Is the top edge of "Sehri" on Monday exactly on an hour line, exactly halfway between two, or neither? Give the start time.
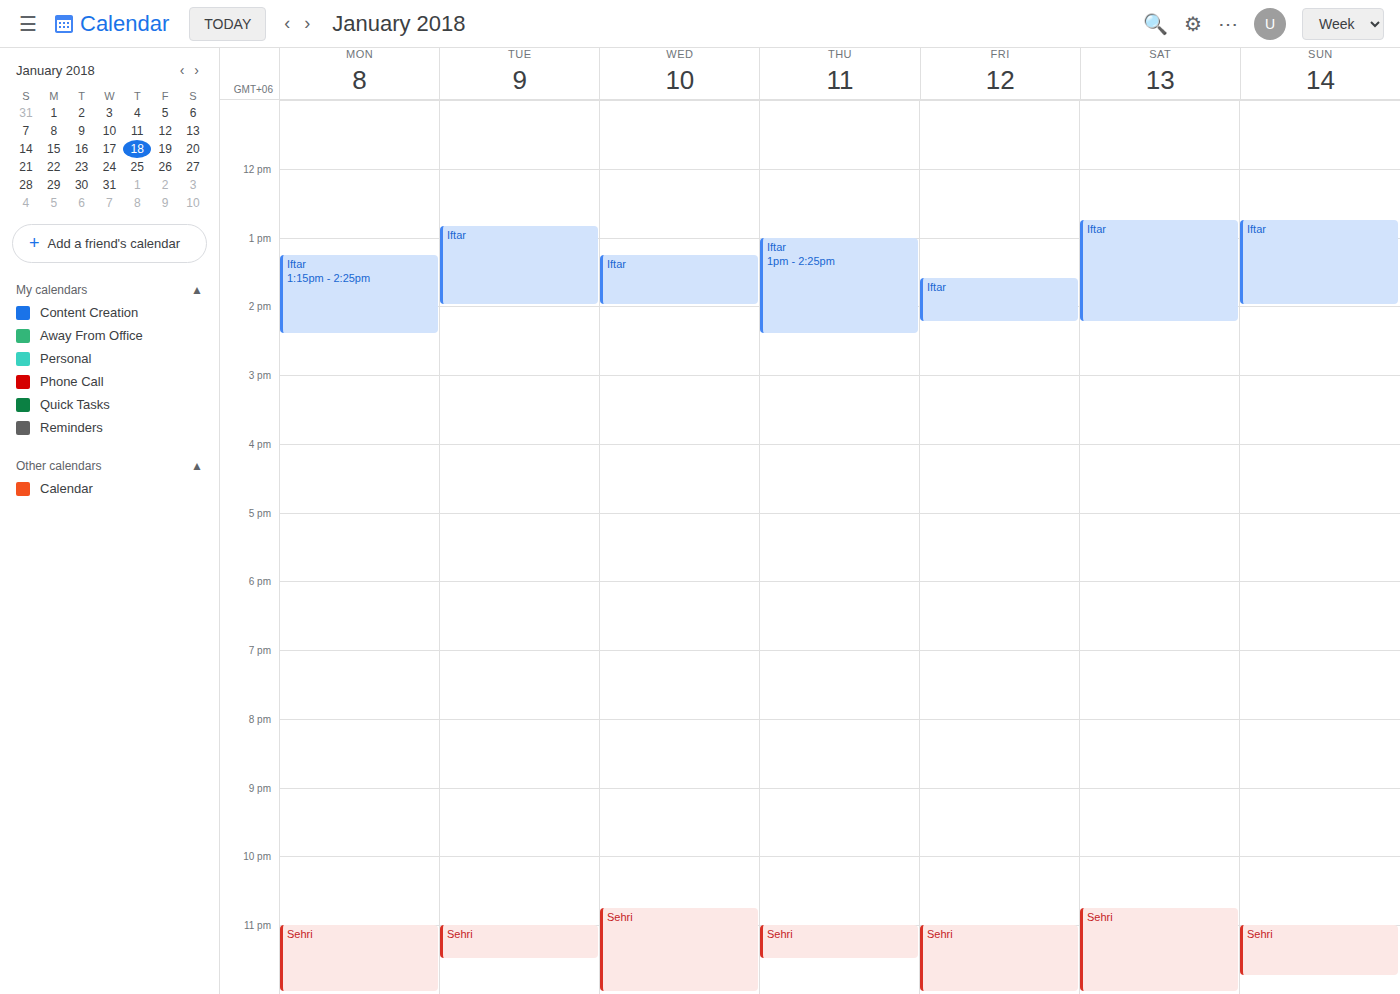
23:00 -- exactly on the 23:00 line.